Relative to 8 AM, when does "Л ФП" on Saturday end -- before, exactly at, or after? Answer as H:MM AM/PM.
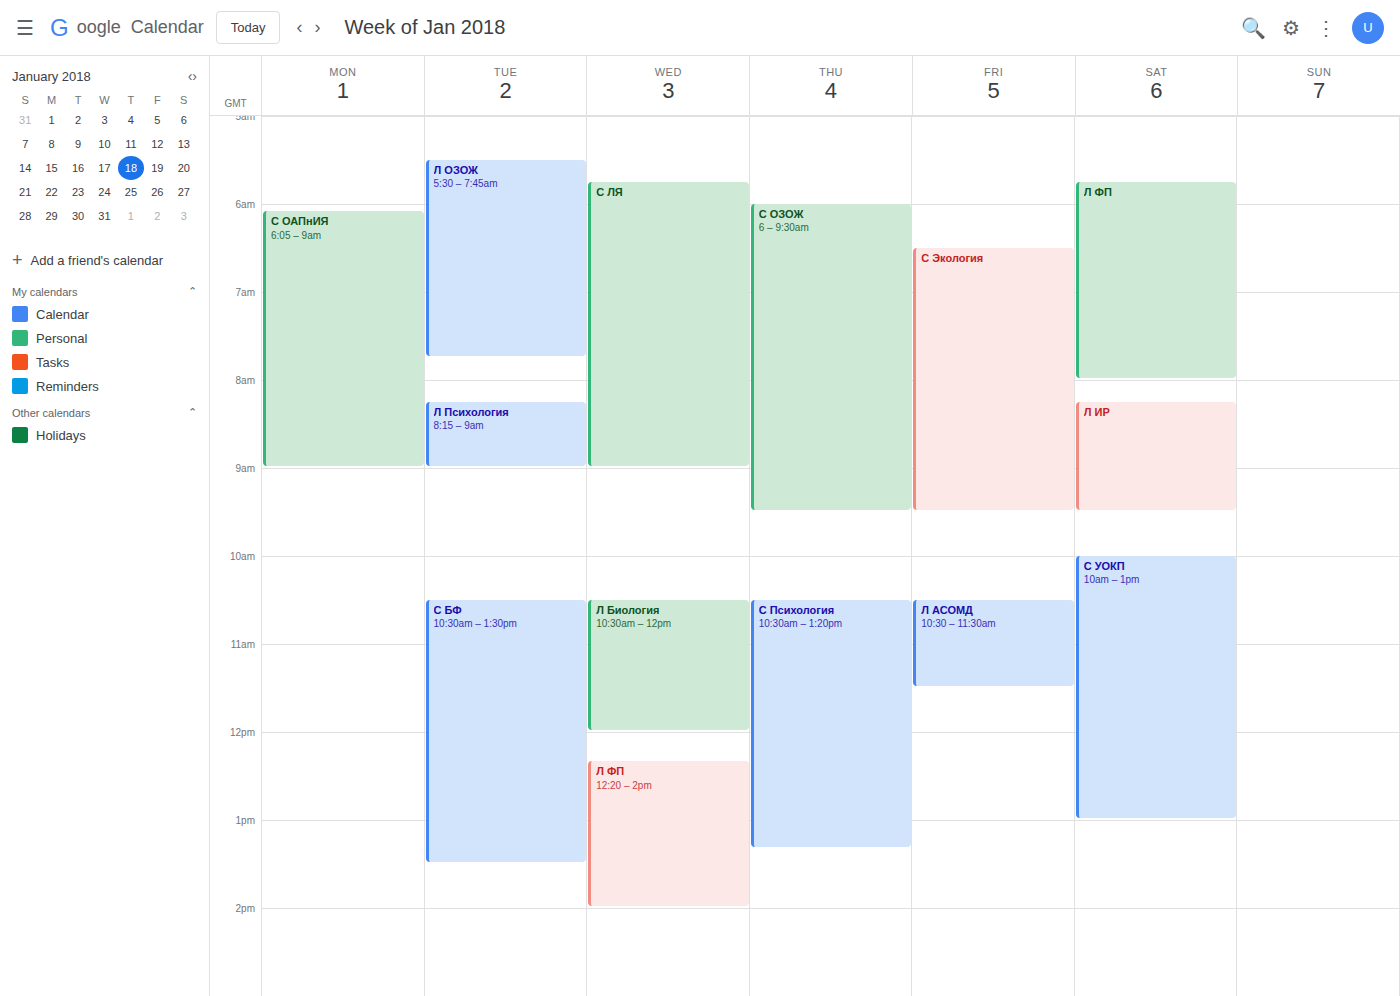
8:00 AM -- exactly at 8 AM, on the 8 AM line.